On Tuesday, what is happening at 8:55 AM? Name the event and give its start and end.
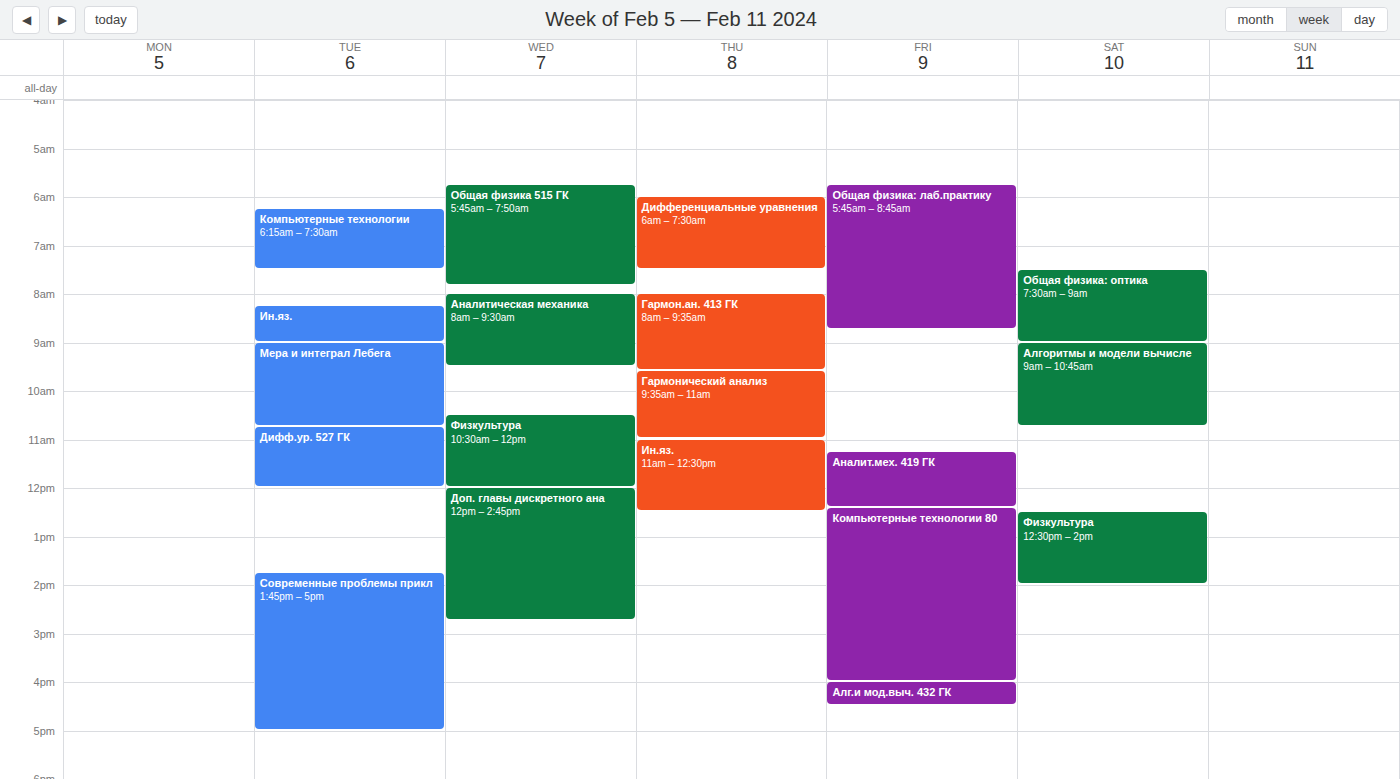
"Ин.яз.", 8:15 AM to 9:00 AM